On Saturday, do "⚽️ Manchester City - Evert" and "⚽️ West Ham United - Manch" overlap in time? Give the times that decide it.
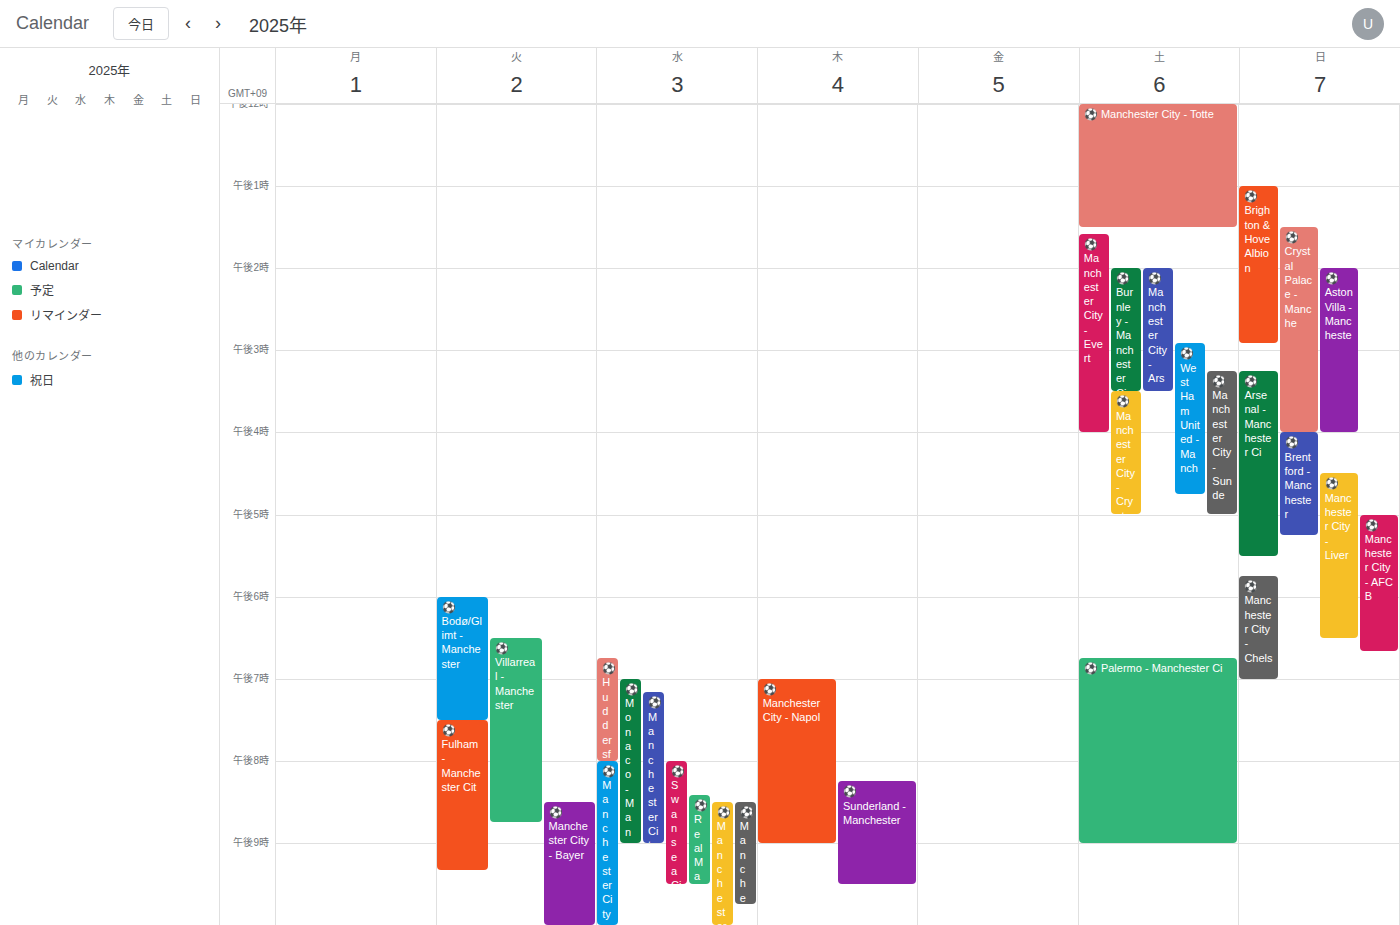
"⚽️ West Ham United - Manch" starts at 2:55 PM, before "⚽️ Manchester City - Evert" ends at 4:00 PM -- they overlap.